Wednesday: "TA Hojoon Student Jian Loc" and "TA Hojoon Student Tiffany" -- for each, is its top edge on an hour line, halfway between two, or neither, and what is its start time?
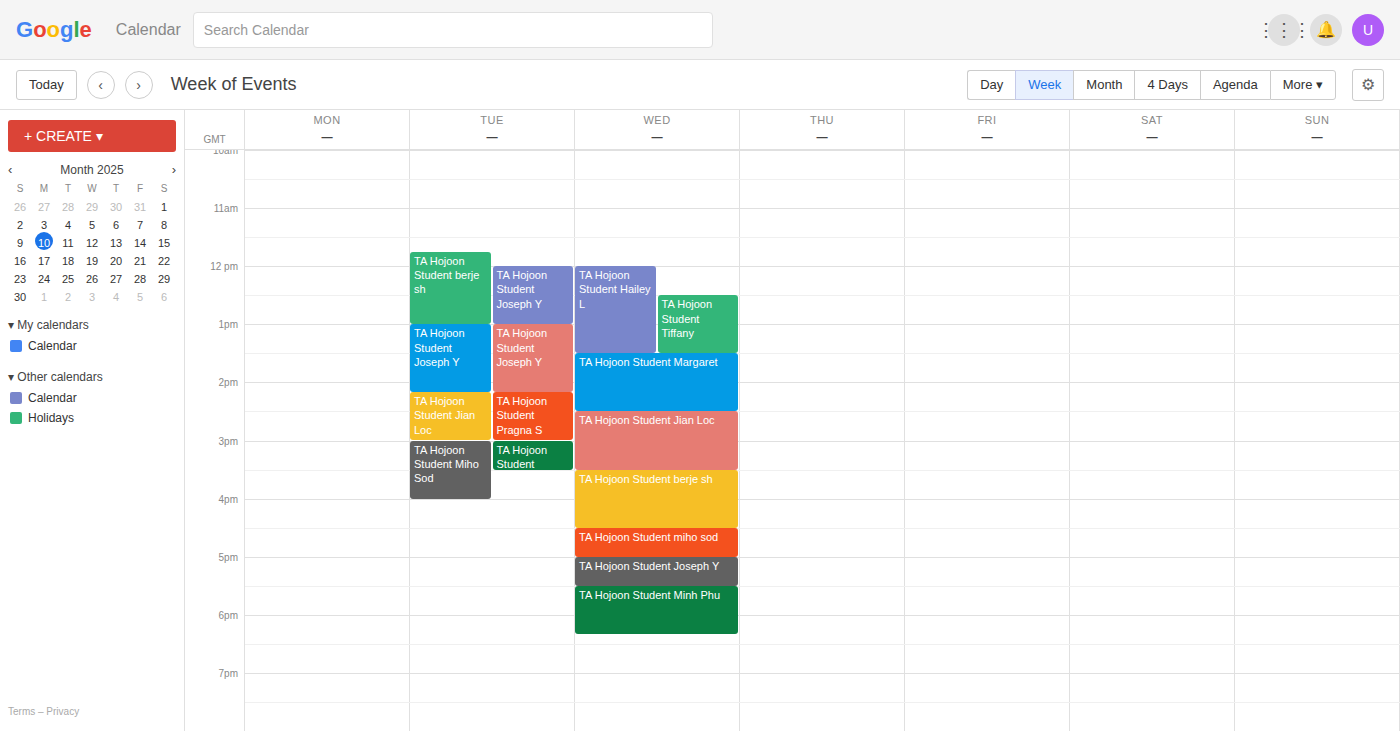
"TA Hojoon Student Jian Loc": 14:30, halfway between the 14:00 and 15:00 lines. "TA Hojoon Student Tiffany": 12:30, halfway between the 12:00 and 13:00 lines.